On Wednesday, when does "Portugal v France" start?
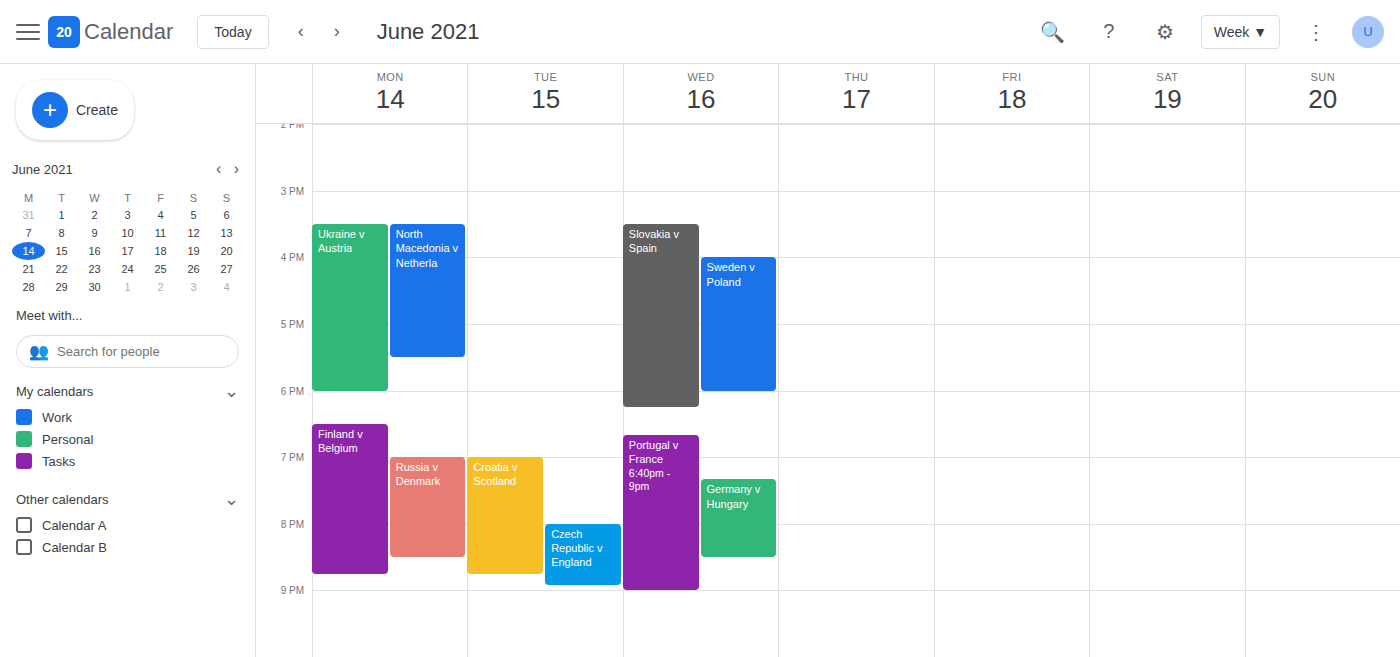
6:40 PM